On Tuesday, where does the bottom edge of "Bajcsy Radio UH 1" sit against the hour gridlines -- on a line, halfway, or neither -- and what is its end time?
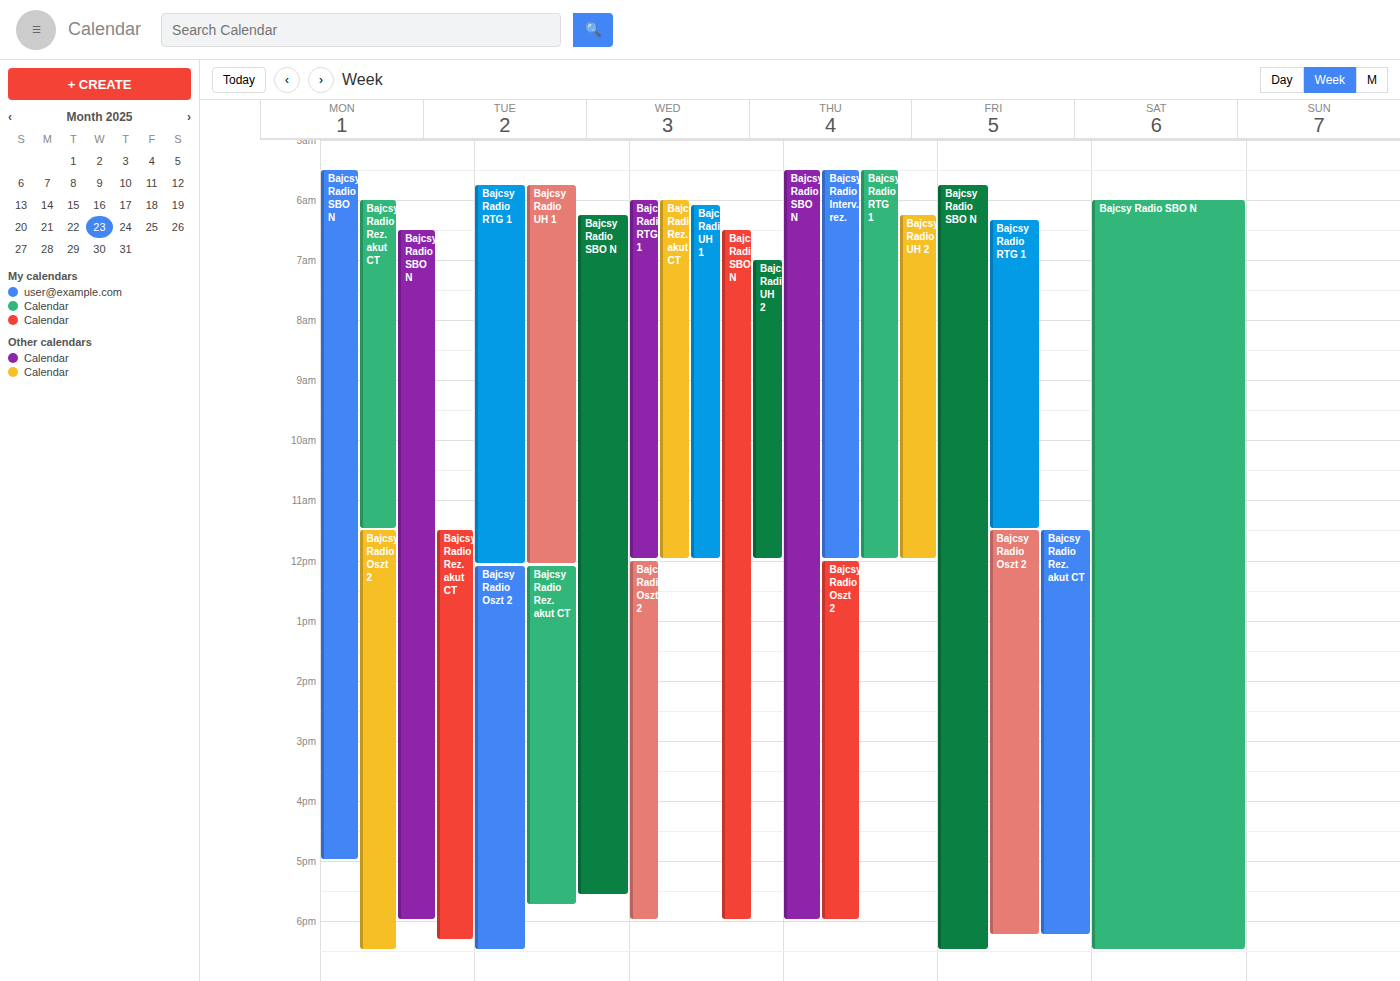
12:05 PM -- neither: 5 minutes below the 12 PM line and 55 minutes above the 1 PM line.